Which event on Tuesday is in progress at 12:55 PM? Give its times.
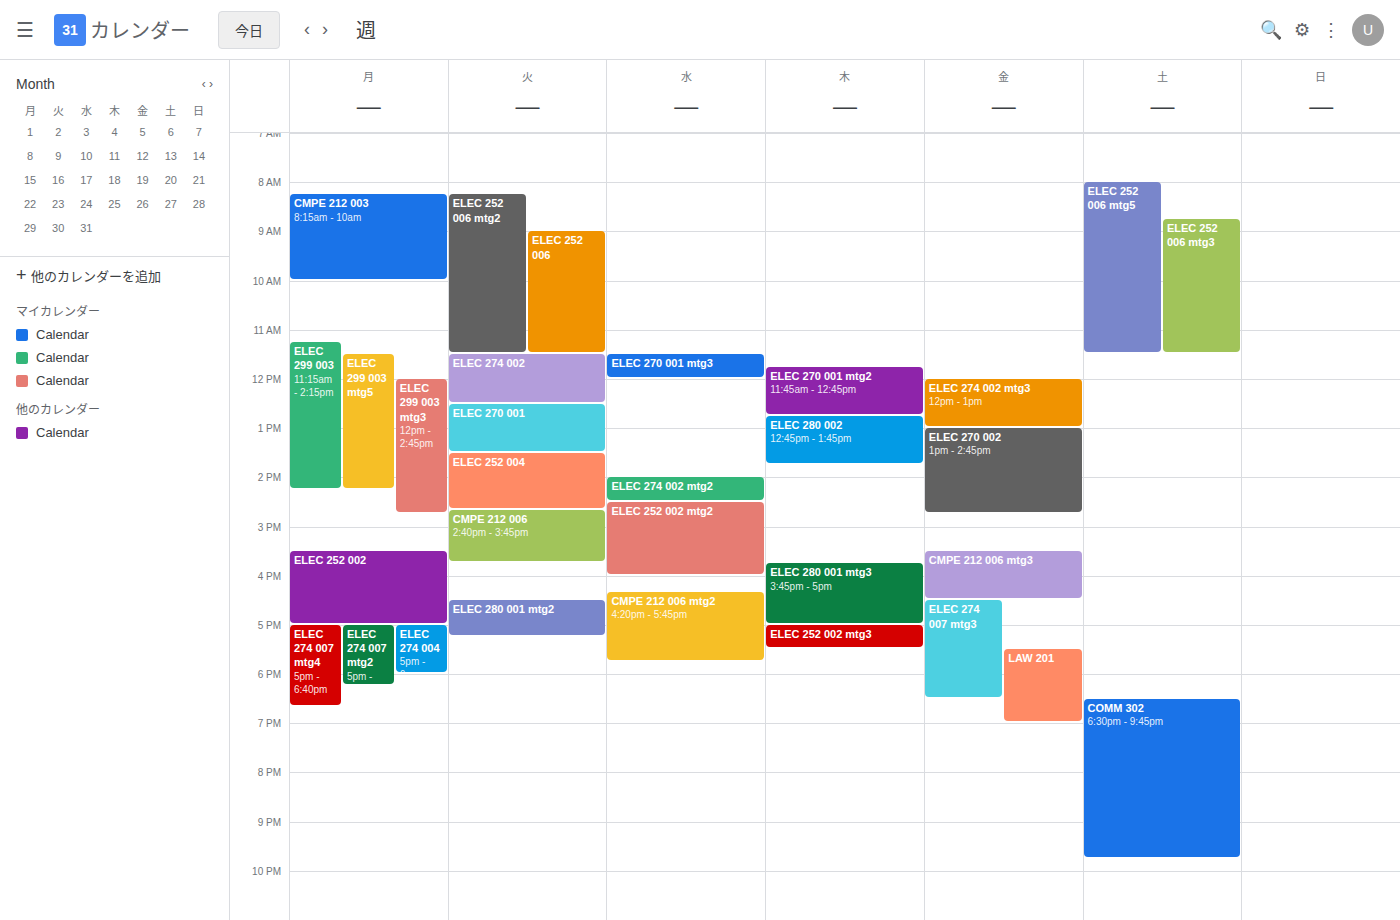
"ELEC 270 001", 12:30 PM to 1:30 PM